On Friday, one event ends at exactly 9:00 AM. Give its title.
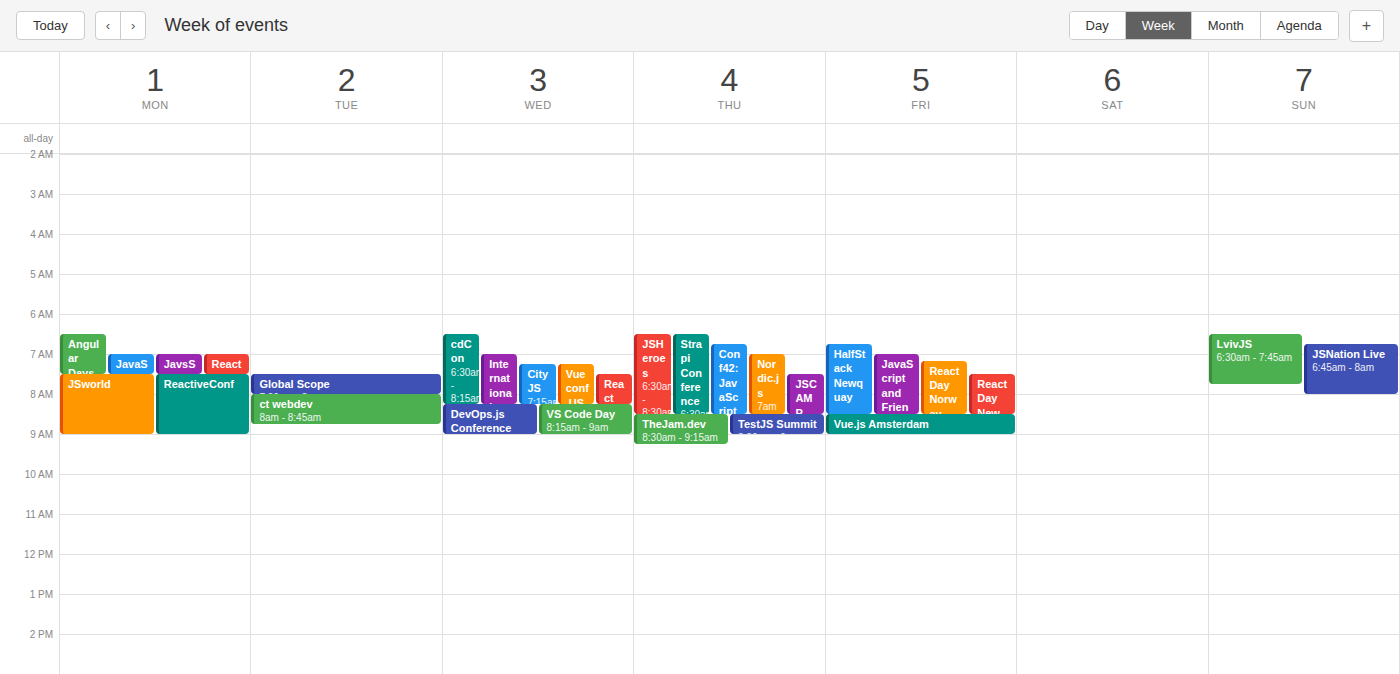
"Vue.js Amsterdam"